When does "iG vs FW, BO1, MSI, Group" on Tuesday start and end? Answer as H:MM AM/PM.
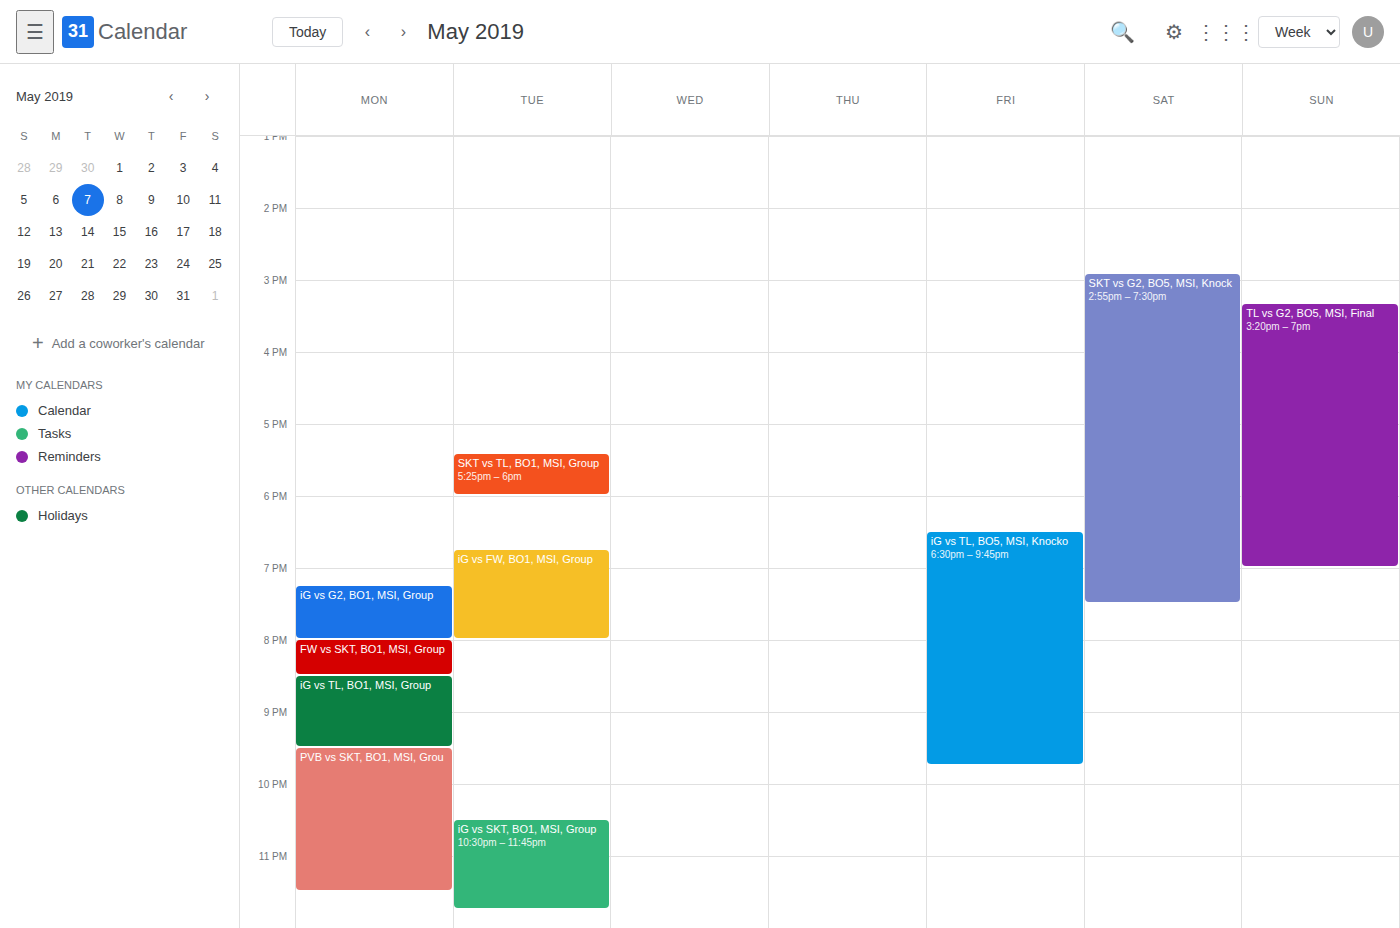
6:45 PM to 8:00 PM